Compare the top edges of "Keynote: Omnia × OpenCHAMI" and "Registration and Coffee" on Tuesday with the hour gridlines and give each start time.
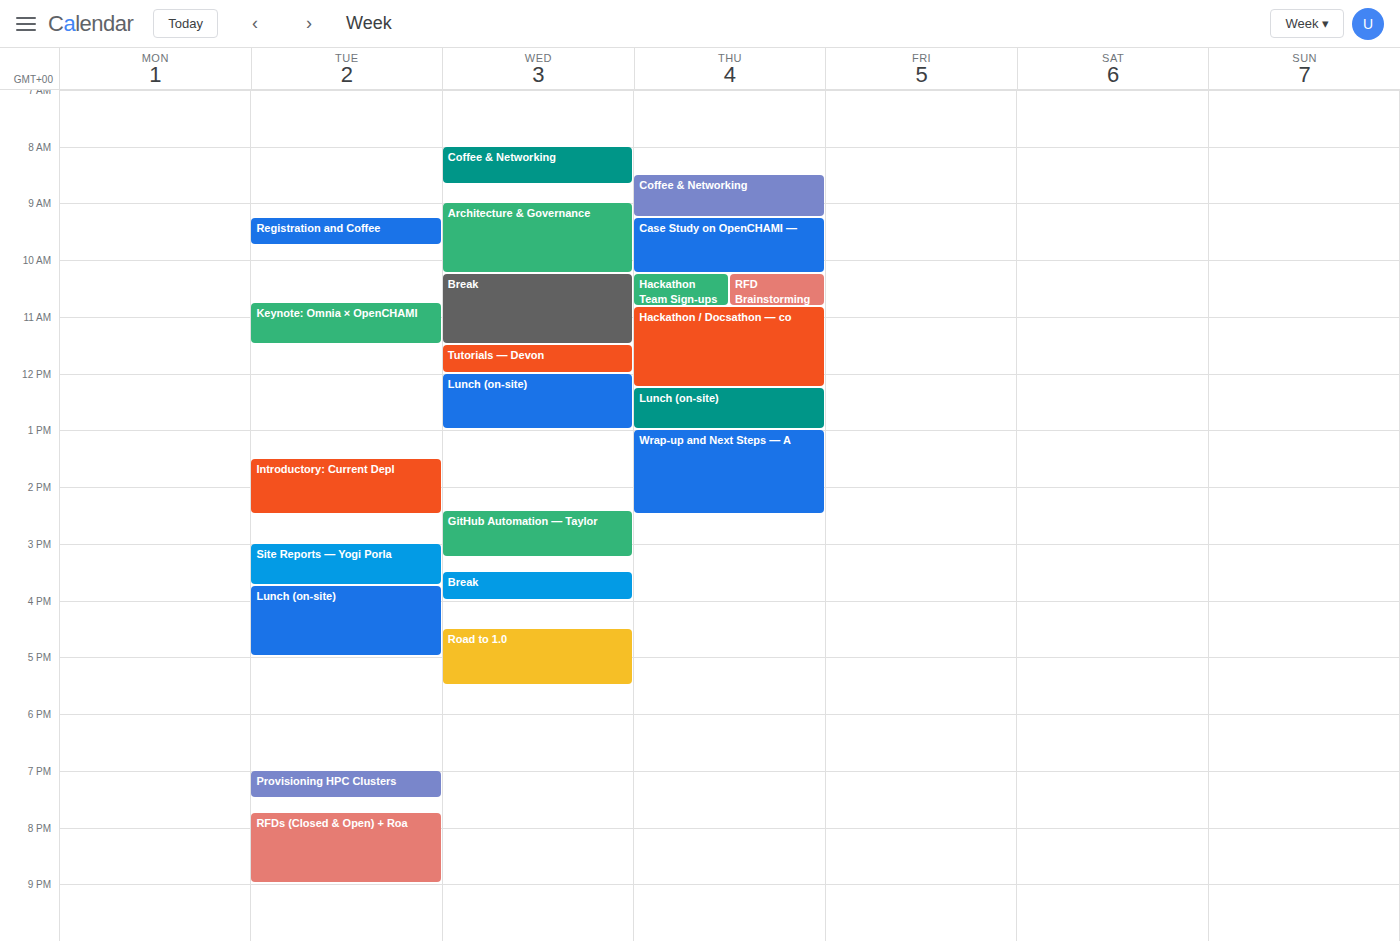
"Keynote: Omnia × OpenCHAMI": 10:45 AM, neither: three quarters of the way from the 10 AM line to the 11 AM line. "Registration and Coffee": 9:15 AM, neither: a quarter of the way from the 9 AM line to the 10 AM line.